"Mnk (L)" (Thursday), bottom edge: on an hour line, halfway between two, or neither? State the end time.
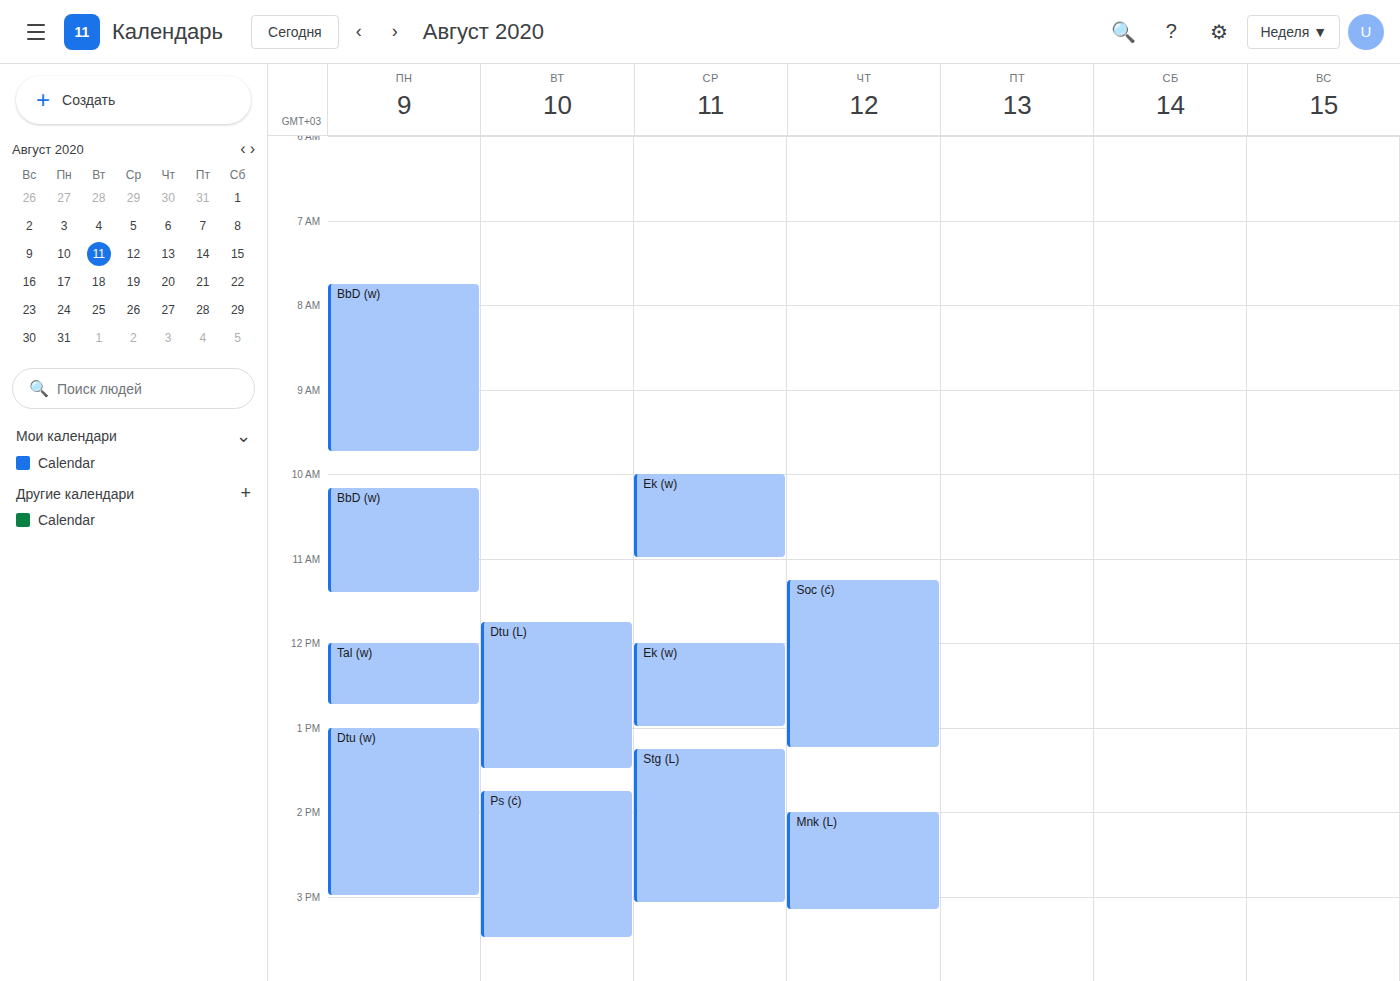
3:10 PM -- neither: 10 minutes below the 3 PM line and 50 minutes above the 4 PM line.